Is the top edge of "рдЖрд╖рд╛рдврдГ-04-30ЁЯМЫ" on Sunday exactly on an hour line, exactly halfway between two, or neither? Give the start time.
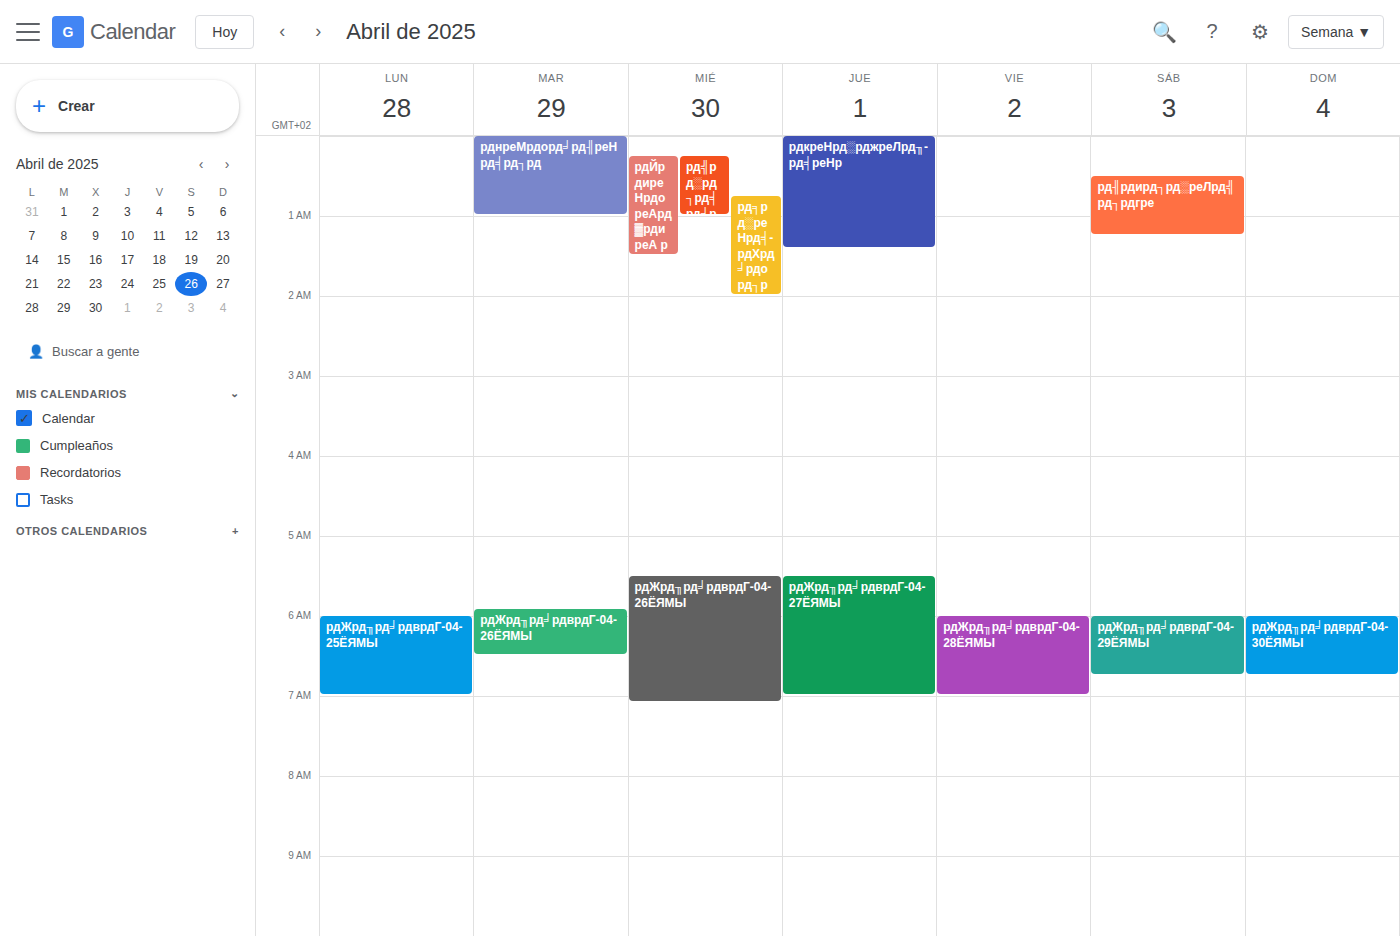
6:00 AM -- exactly on the 6 AM line.